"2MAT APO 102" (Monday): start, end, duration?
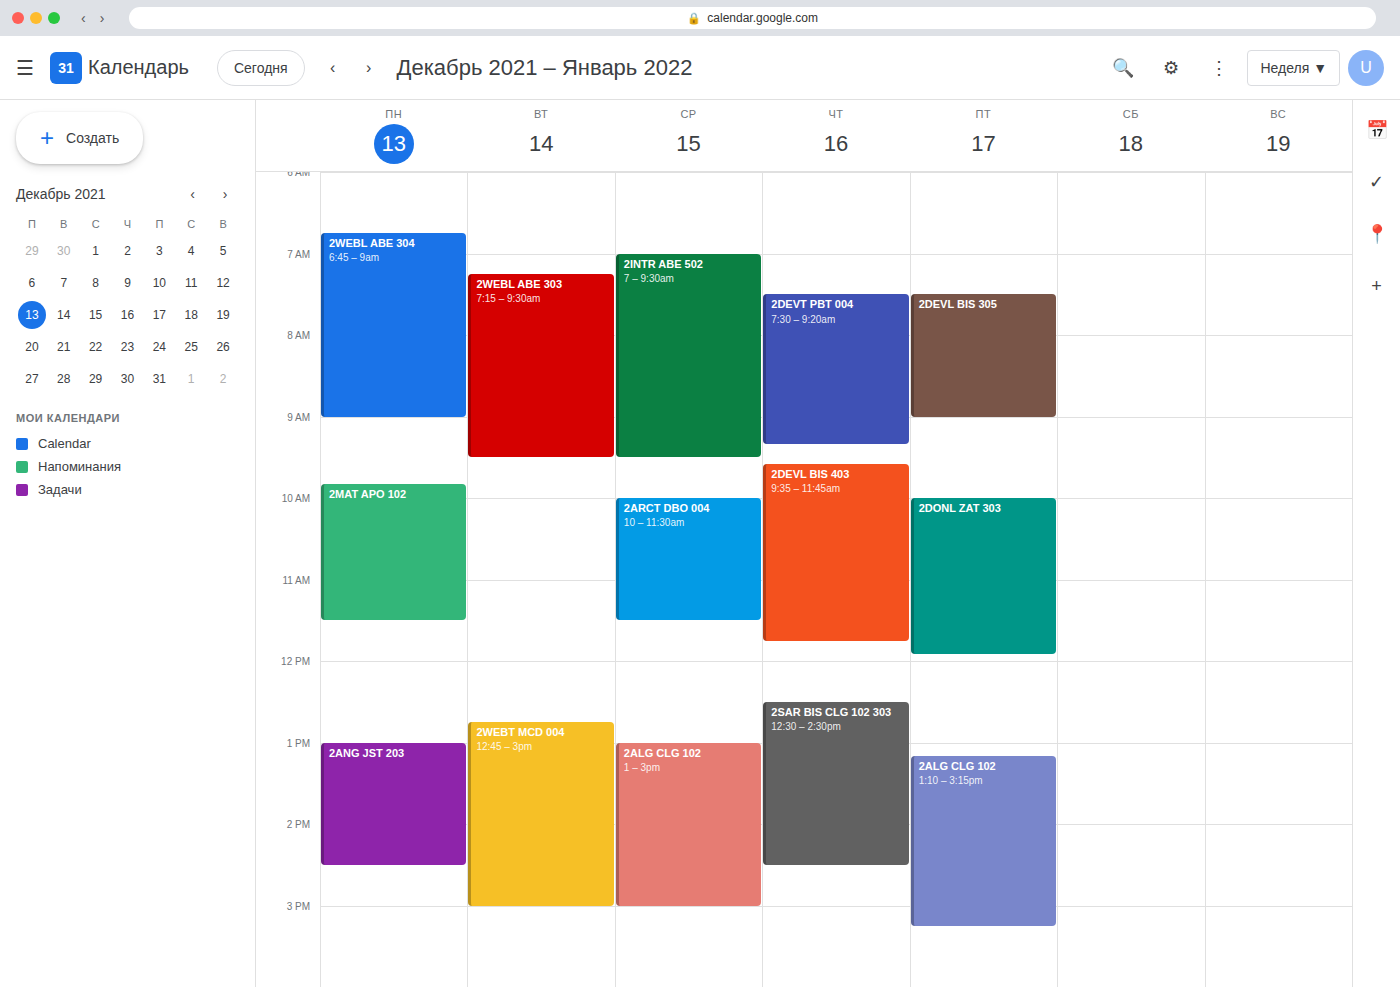
9:50 AM to 11:30 AM, 1 hour 40 minutes